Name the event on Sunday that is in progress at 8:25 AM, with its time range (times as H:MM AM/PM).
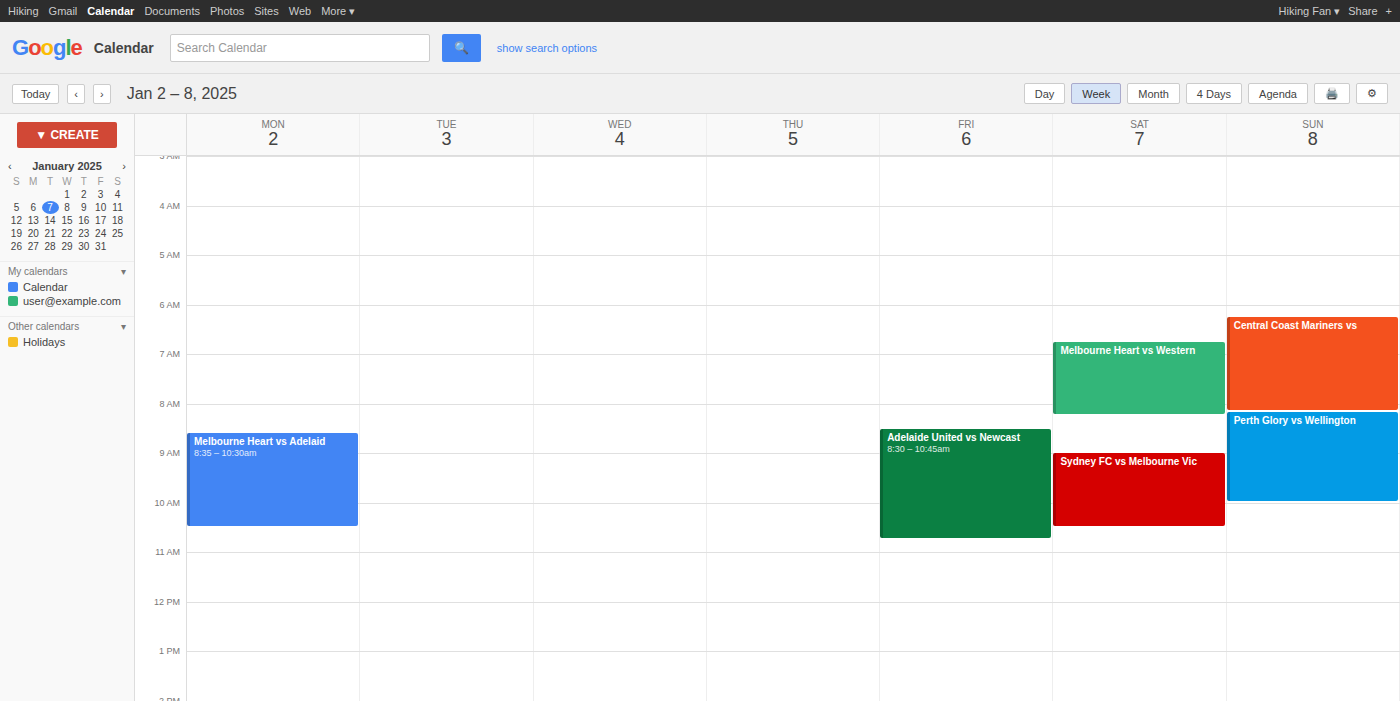
"Perth Glory vs Wellington", 8:10 AM to 10:00 AM